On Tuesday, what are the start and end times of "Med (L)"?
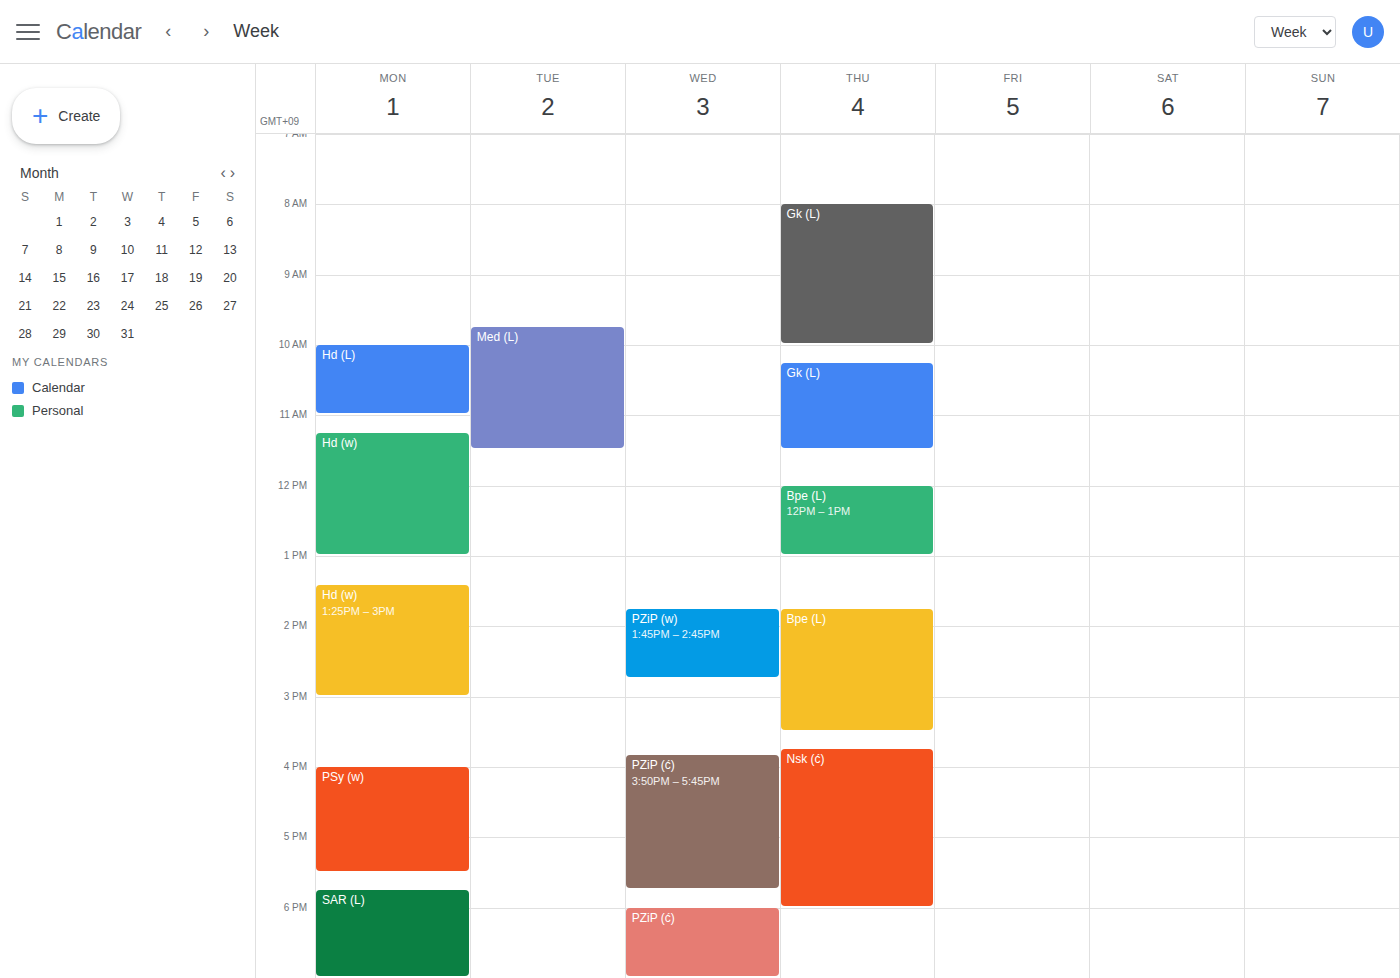
9:45 AM to 11:30 AM